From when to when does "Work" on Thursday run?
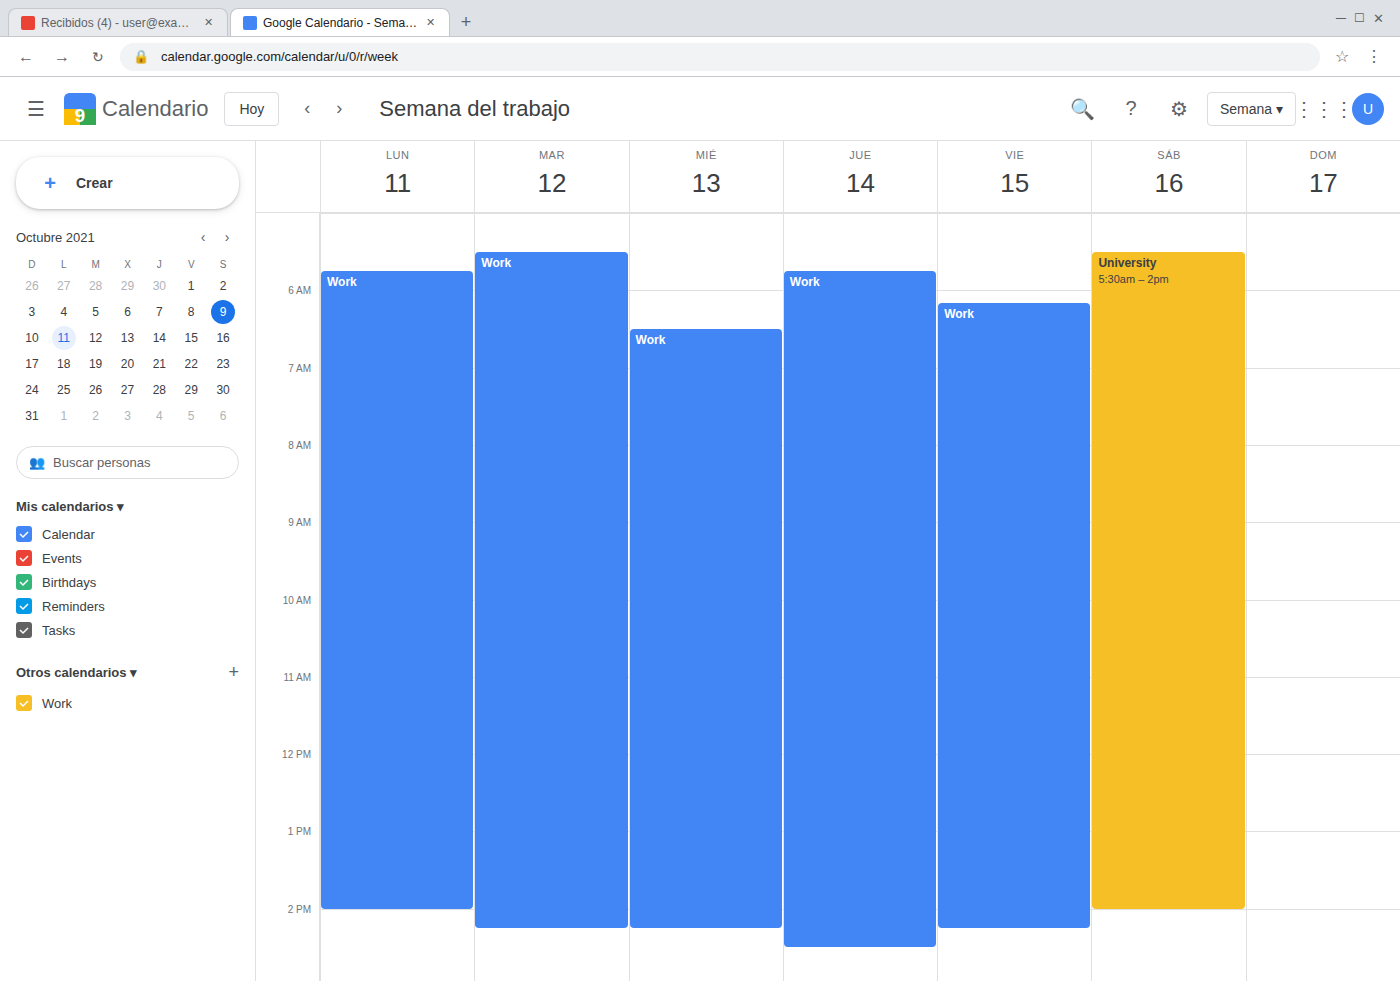
5:45 AM to 2:30 PM